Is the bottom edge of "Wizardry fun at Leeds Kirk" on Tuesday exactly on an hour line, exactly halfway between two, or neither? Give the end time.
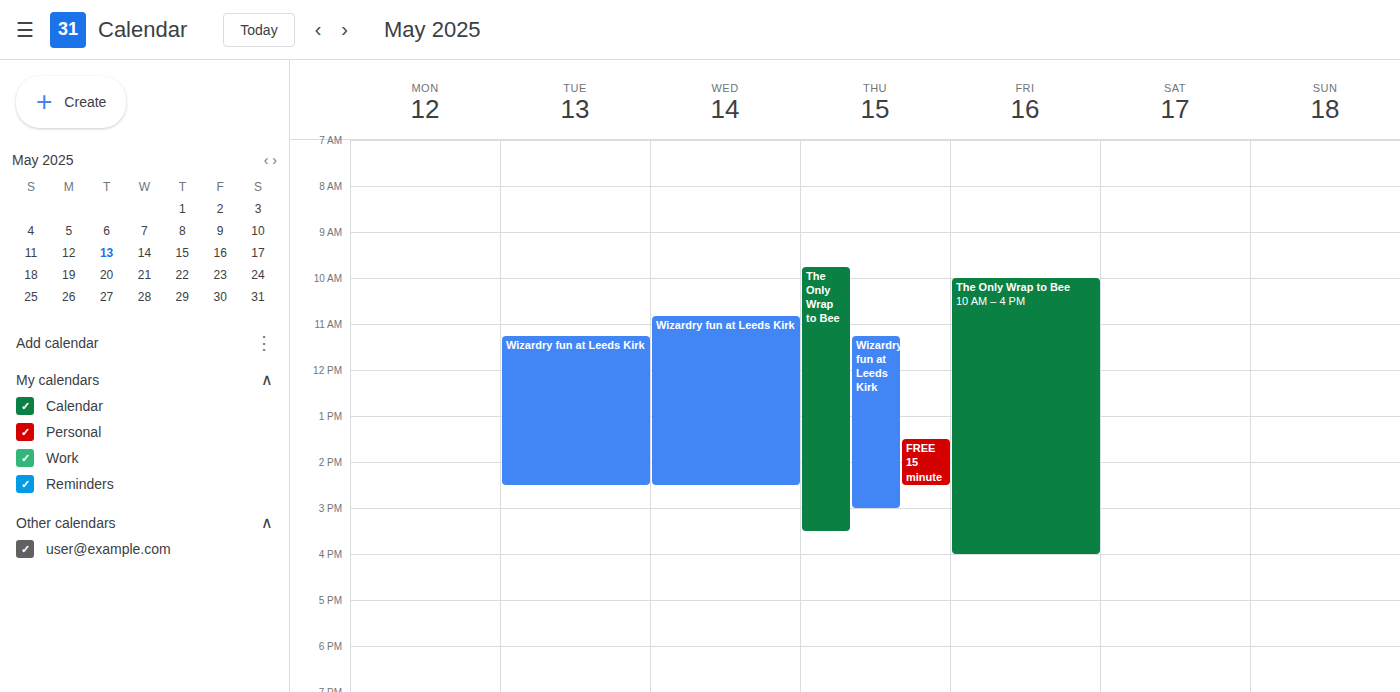
14:30 -- halfway between the 14:00 and 15:00 lines.